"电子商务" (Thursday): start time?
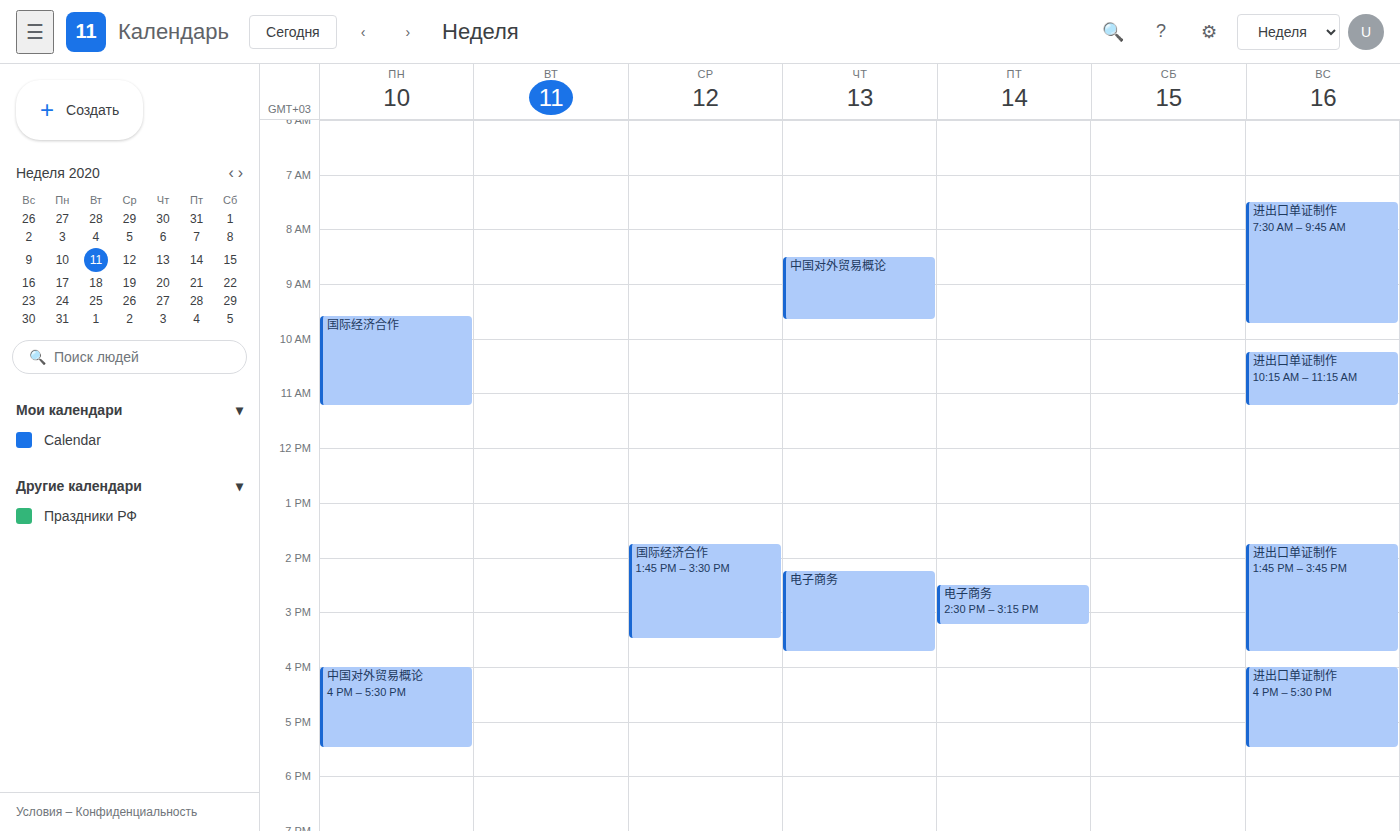
2:15 PM